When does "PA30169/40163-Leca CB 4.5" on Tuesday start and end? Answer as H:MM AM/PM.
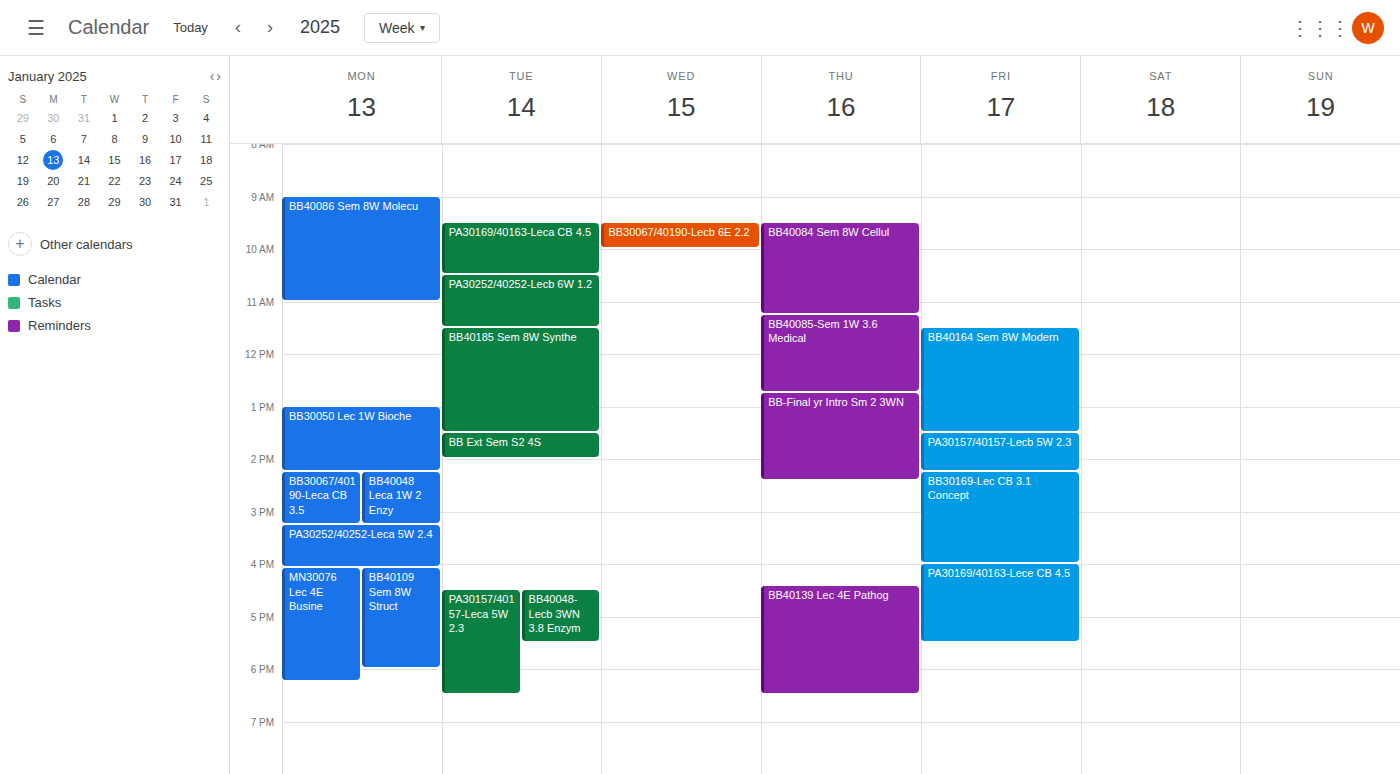
9:30 AM to 10:30 AM